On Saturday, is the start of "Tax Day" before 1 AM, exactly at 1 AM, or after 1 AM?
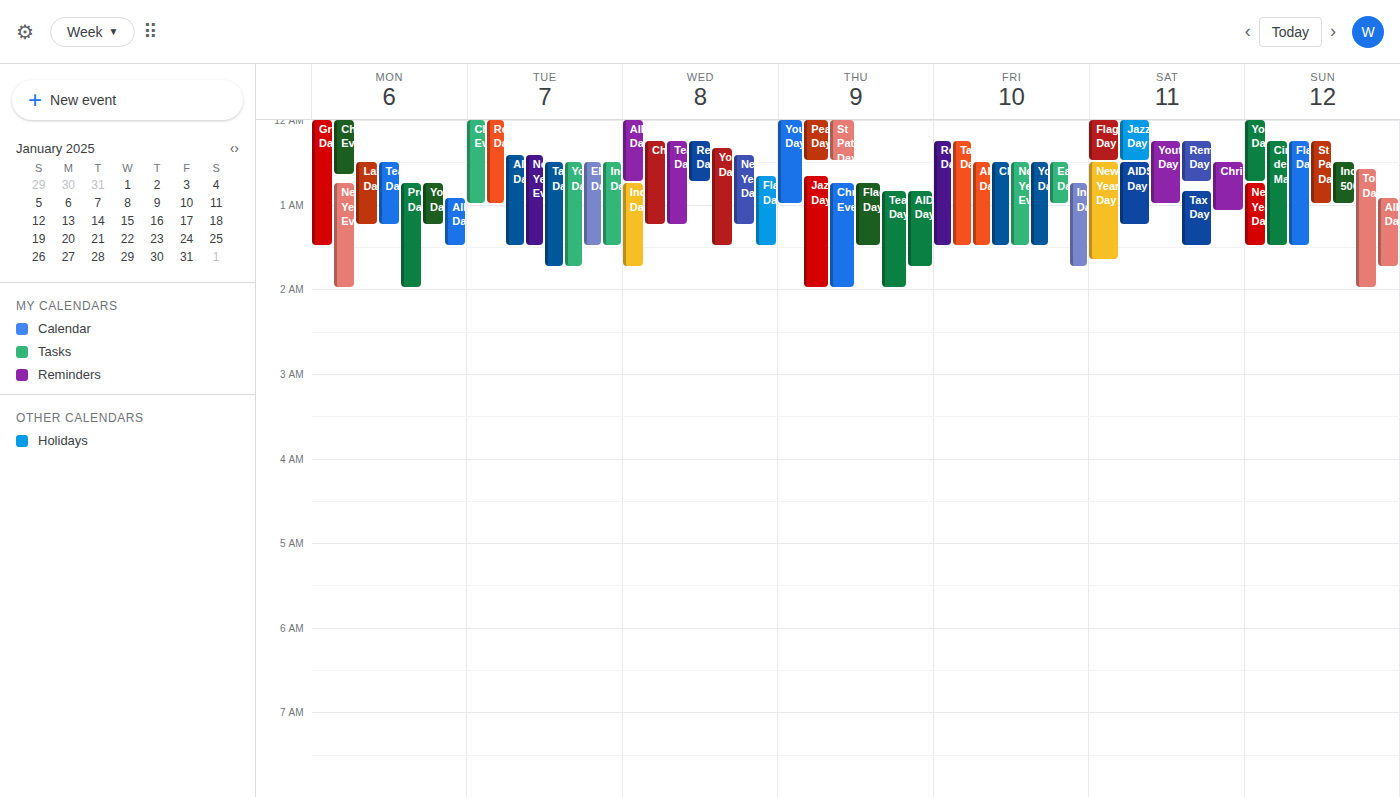
12:50 AM -- before 1 AM, 10 minutes above the 1 AM line.